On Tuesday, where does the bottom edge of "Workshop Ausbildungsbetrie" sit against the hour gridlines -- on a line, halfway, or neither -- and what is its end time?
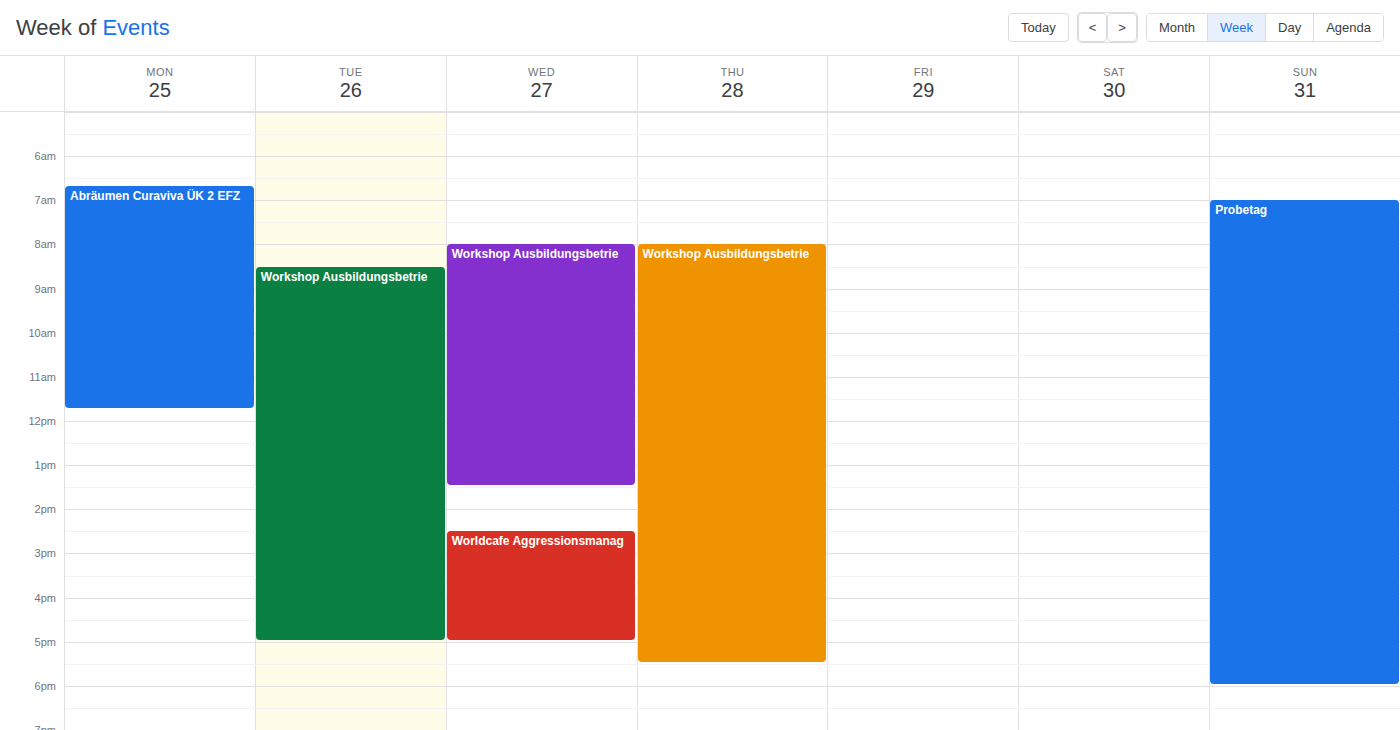
5:00 PM -- exactly on the 5 PM line.